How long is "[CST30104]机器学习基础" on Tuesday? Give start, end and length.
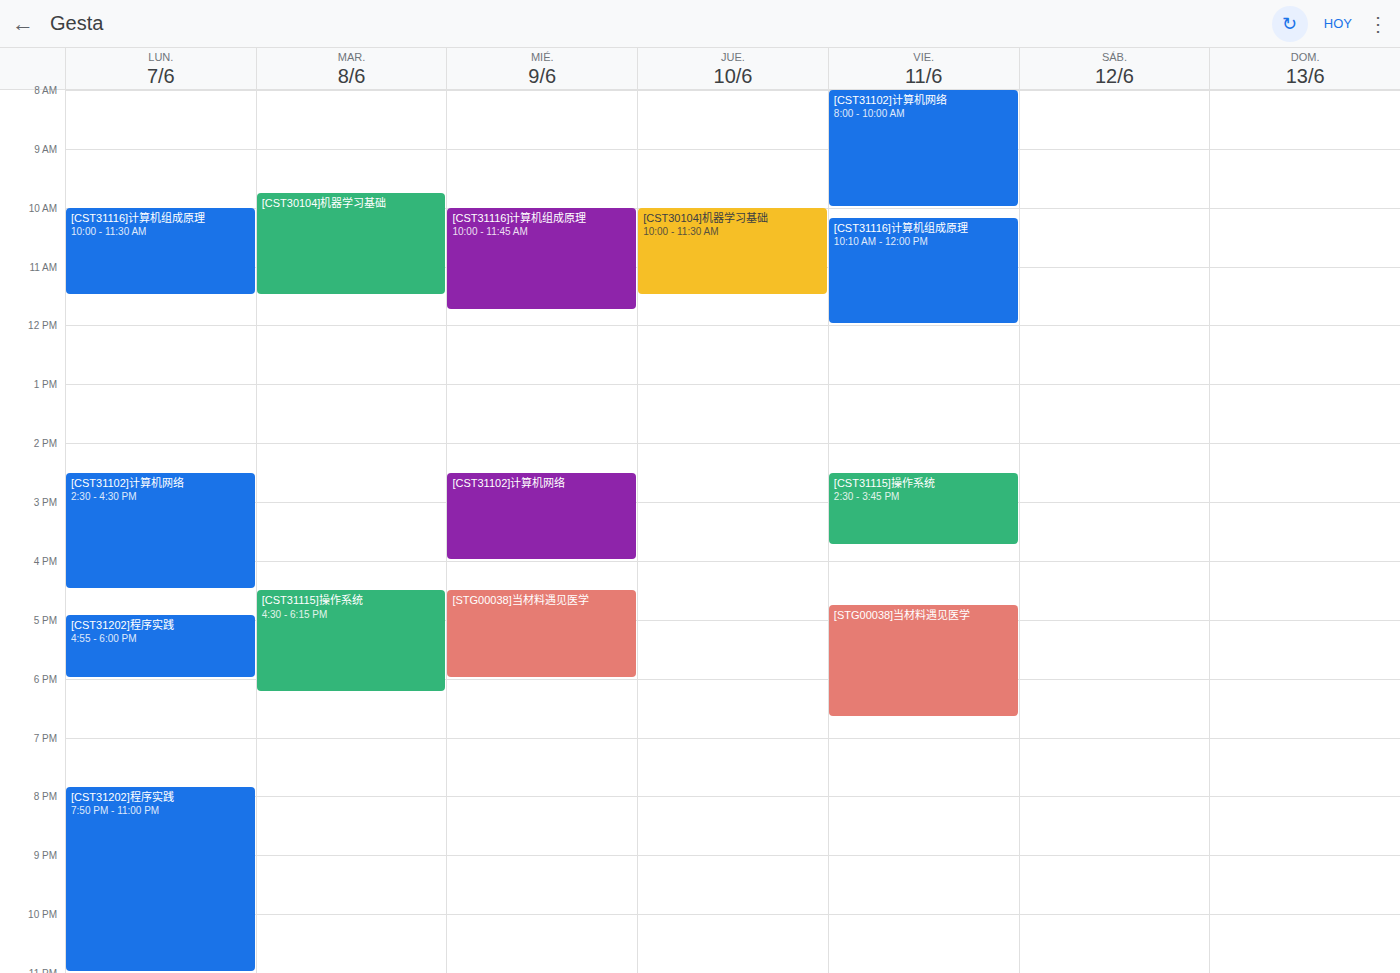
9:45 AM to 11:30 AM, 1 hour 45 minutes